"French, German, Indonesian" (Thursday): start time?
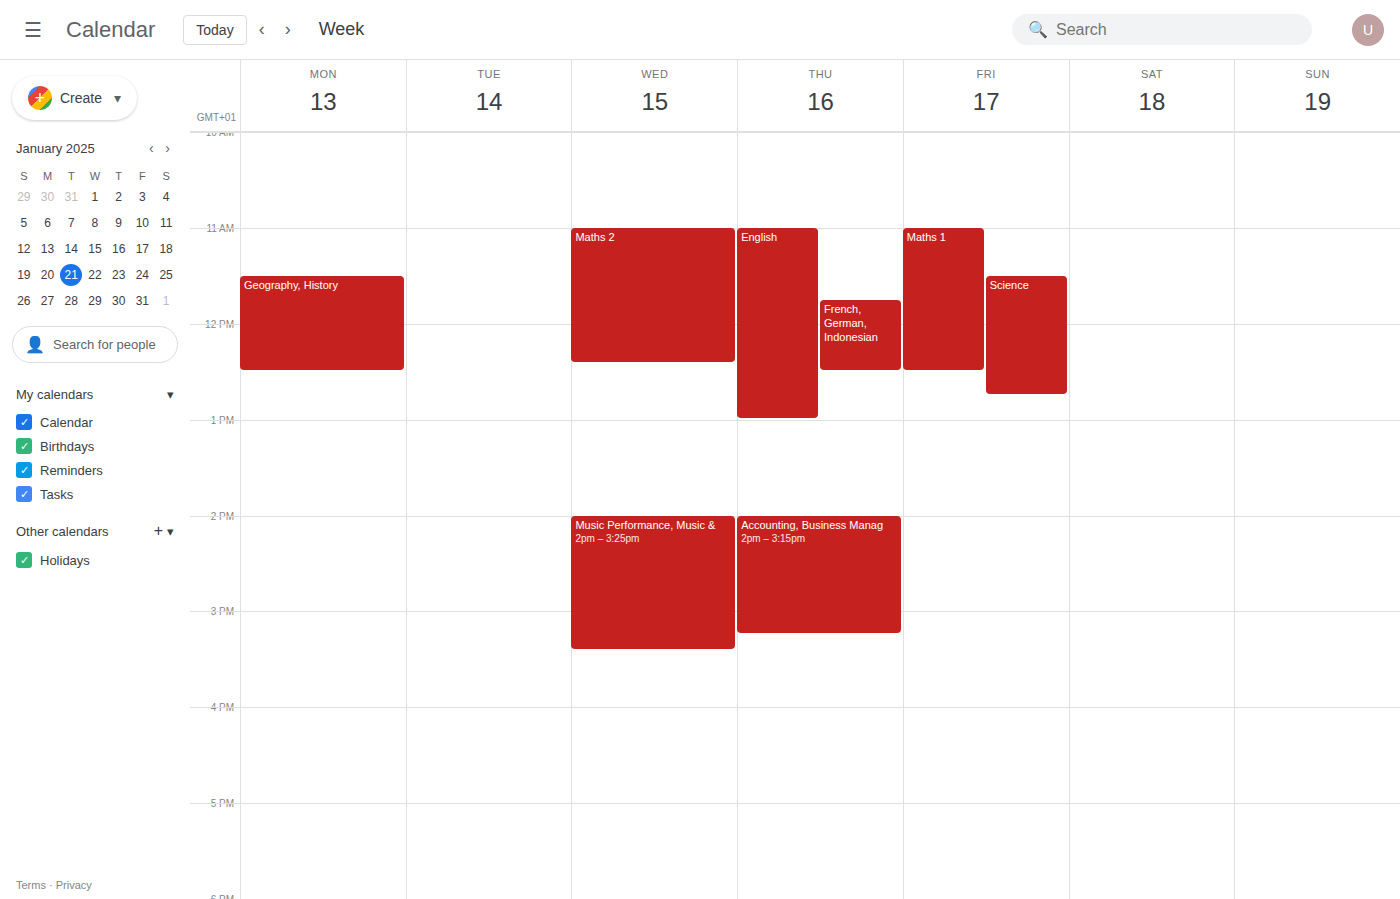
11:45